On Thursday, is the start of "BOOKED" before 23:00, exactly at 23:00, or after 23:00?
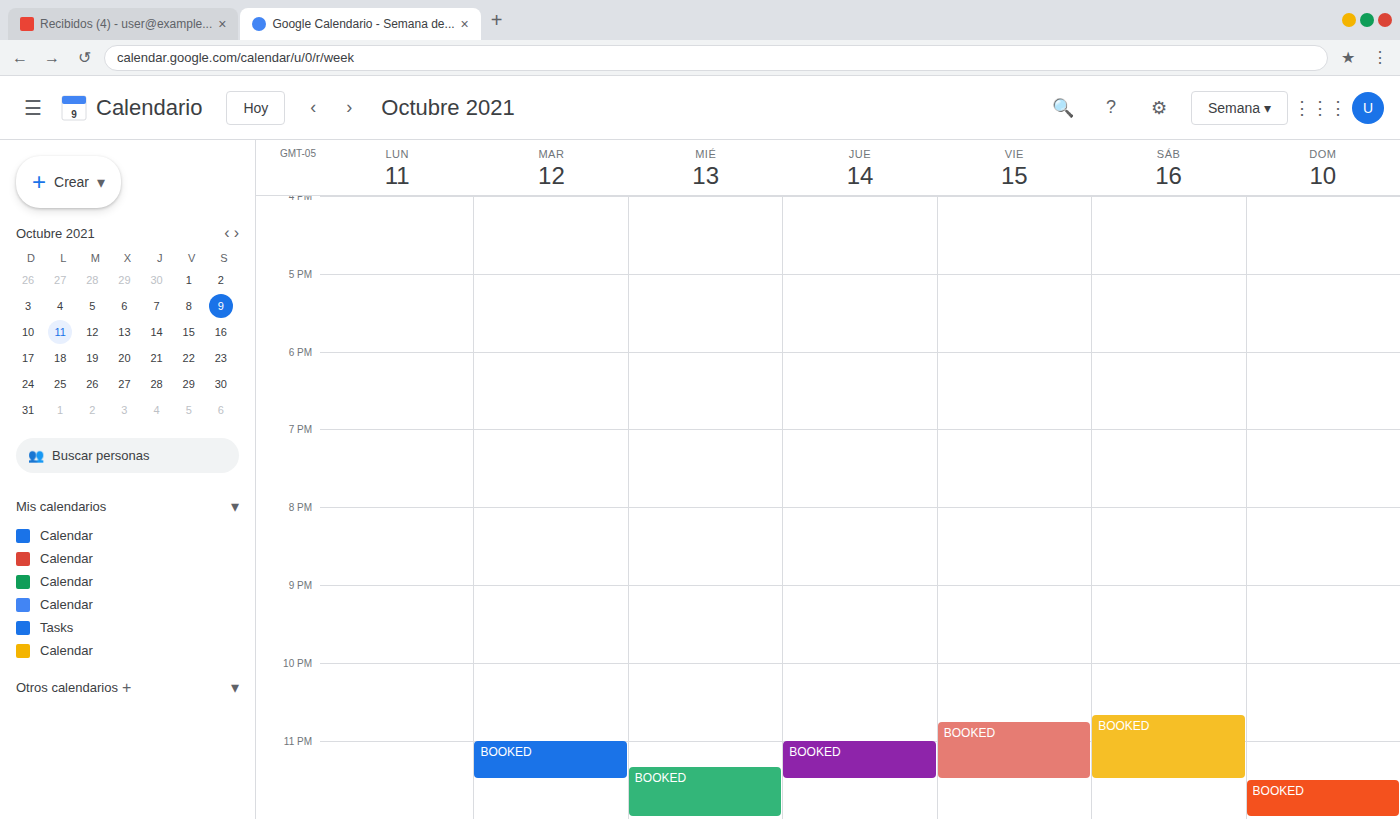
23:00 -- exactly at 23:00, on the 23:00 line.